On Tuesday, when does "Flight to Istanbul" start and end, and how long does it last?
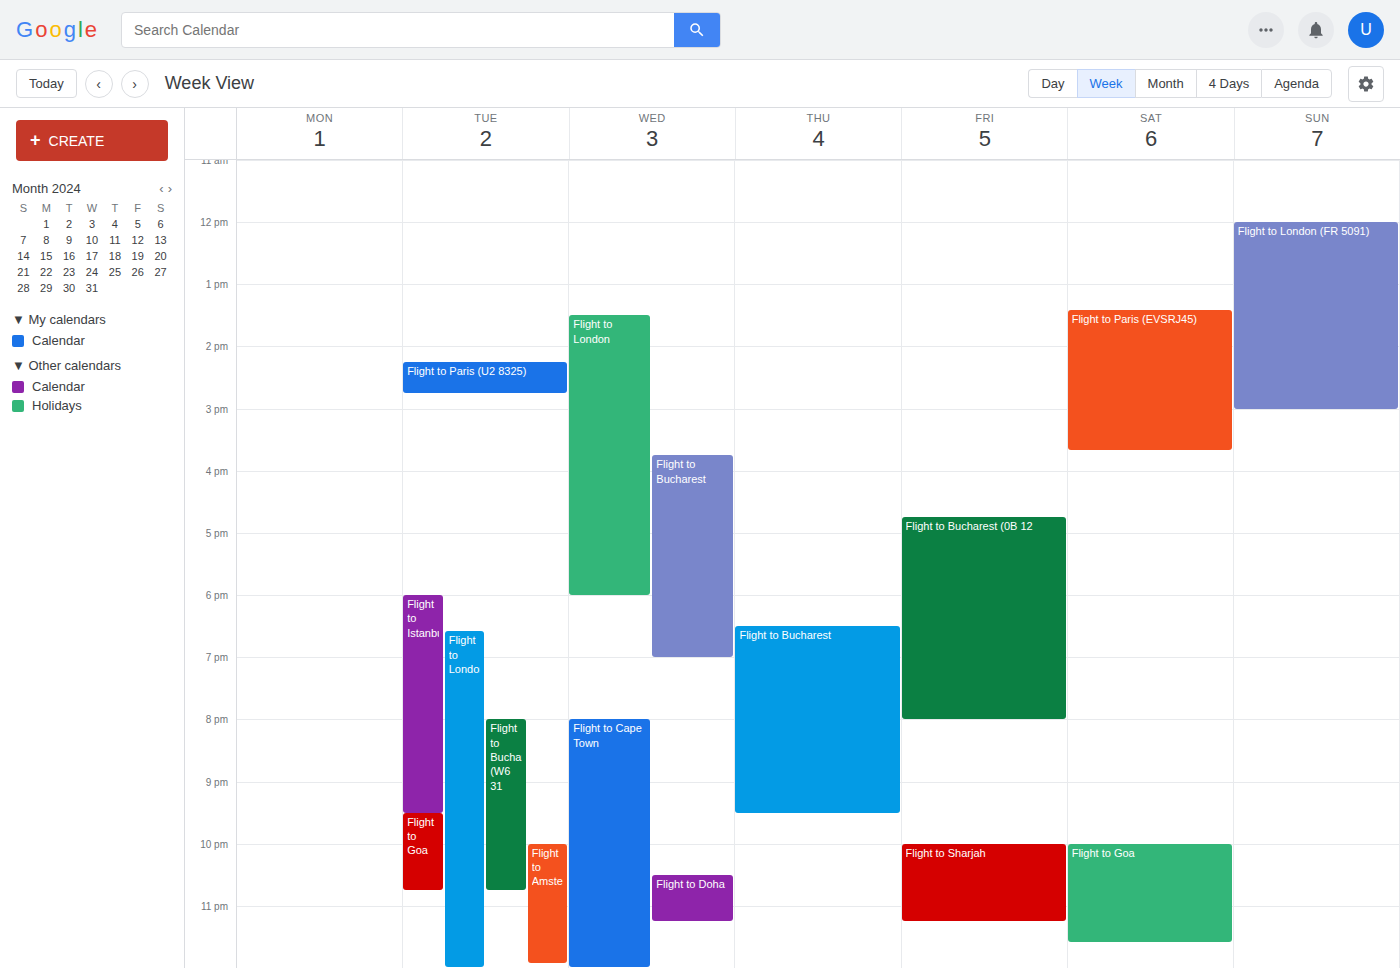
6:00 PM to 9:30 PM, 3 hours 30 minutes